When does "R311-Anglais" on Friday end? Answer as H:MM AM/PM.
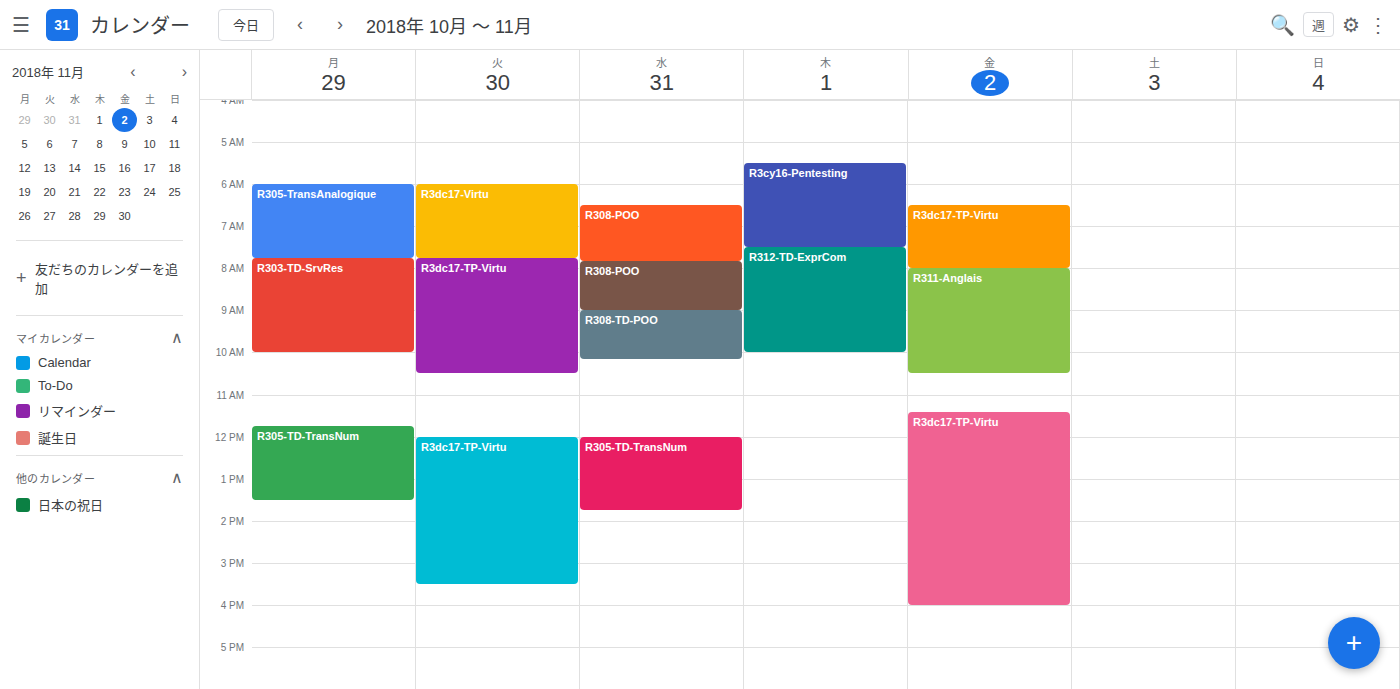
10:30 AM